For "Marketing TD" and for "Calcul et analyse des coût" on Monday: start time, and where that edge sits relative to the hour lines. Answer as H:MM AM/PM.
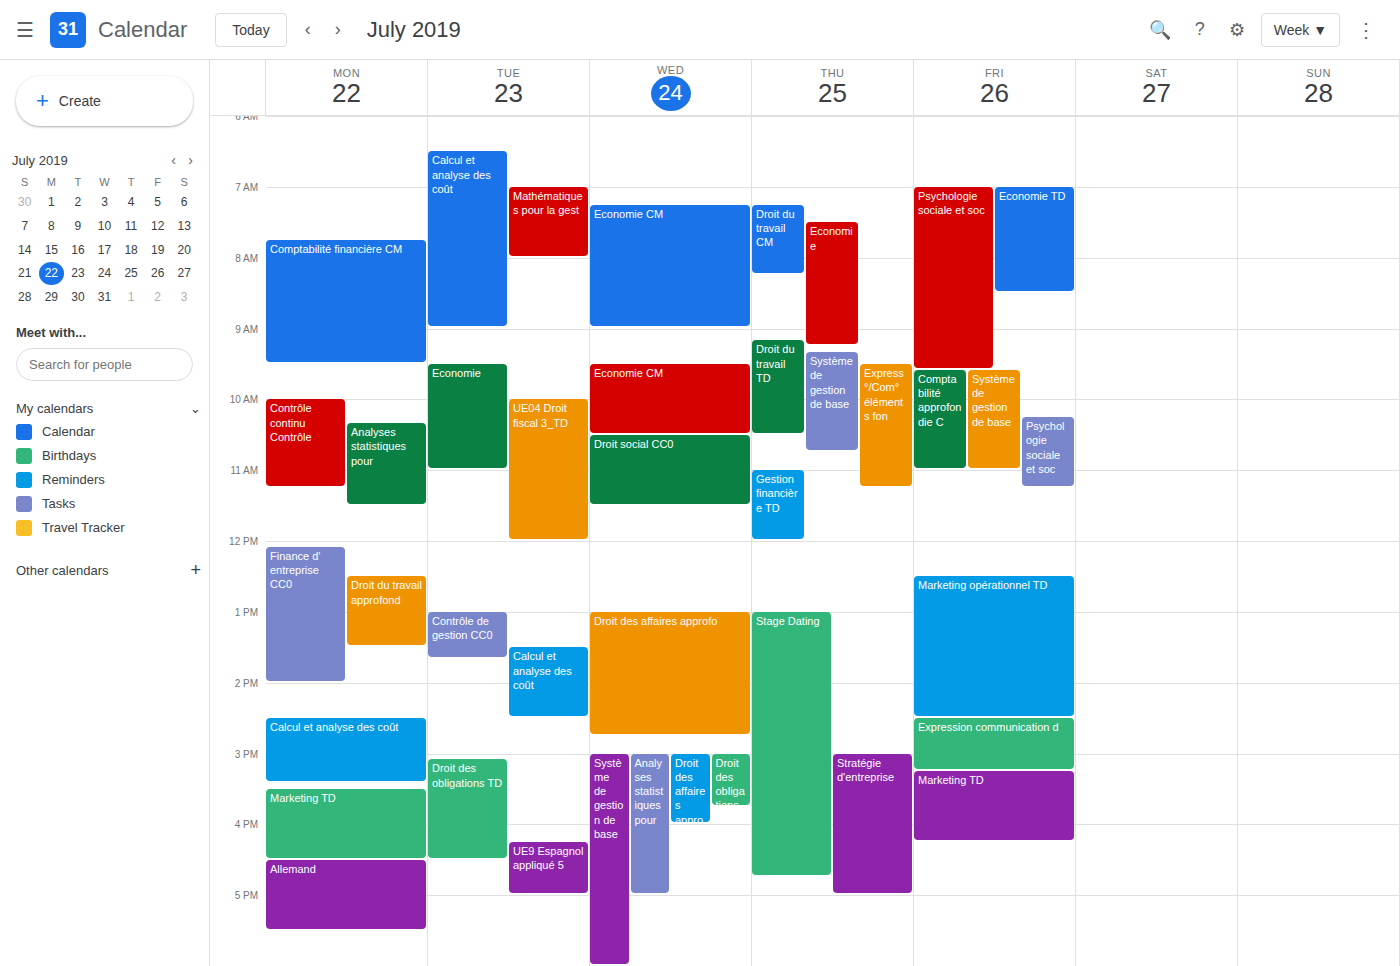
"Marketing TD": 3:30 PM, halfway between the 3 PM and 4 PM lines. "Calcul et analyse des coût": 2:30 PM, halfway between the 2 PM and 3 PM lines.